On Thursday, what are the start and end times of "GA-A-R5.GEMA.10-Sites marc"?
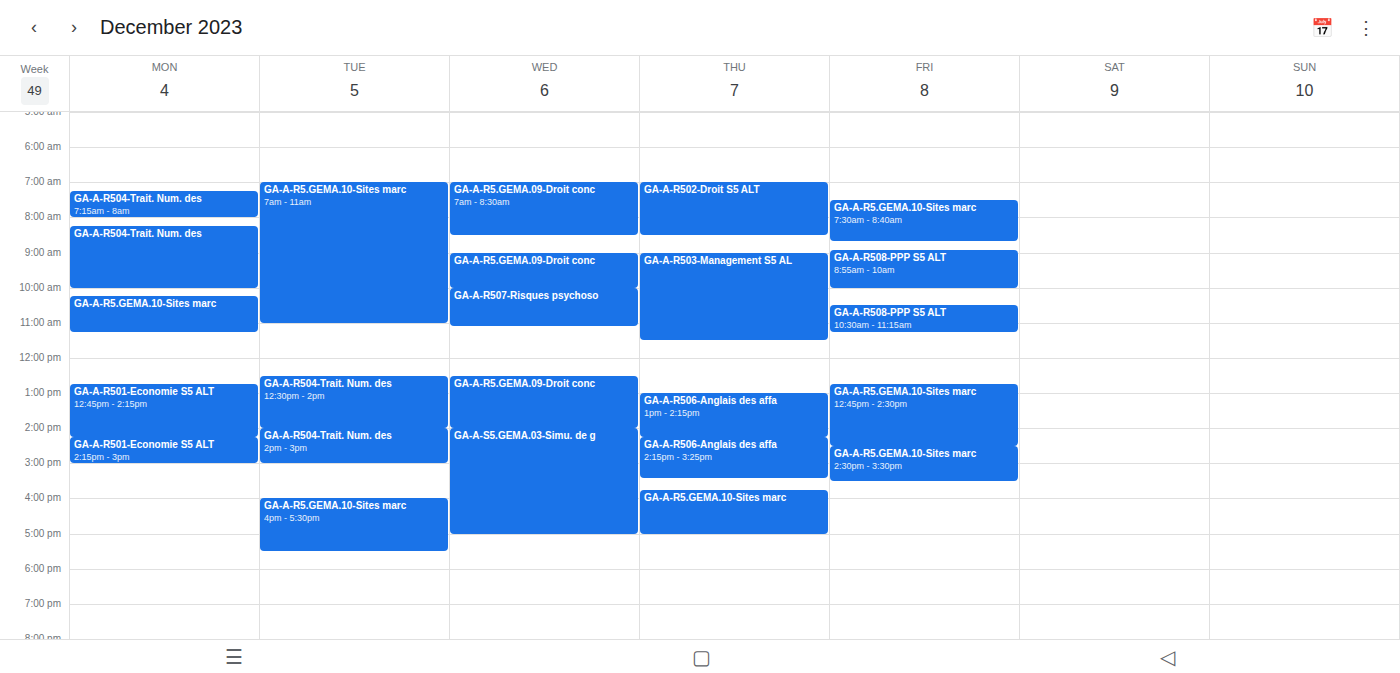
3:45 PM to 5:00 PM